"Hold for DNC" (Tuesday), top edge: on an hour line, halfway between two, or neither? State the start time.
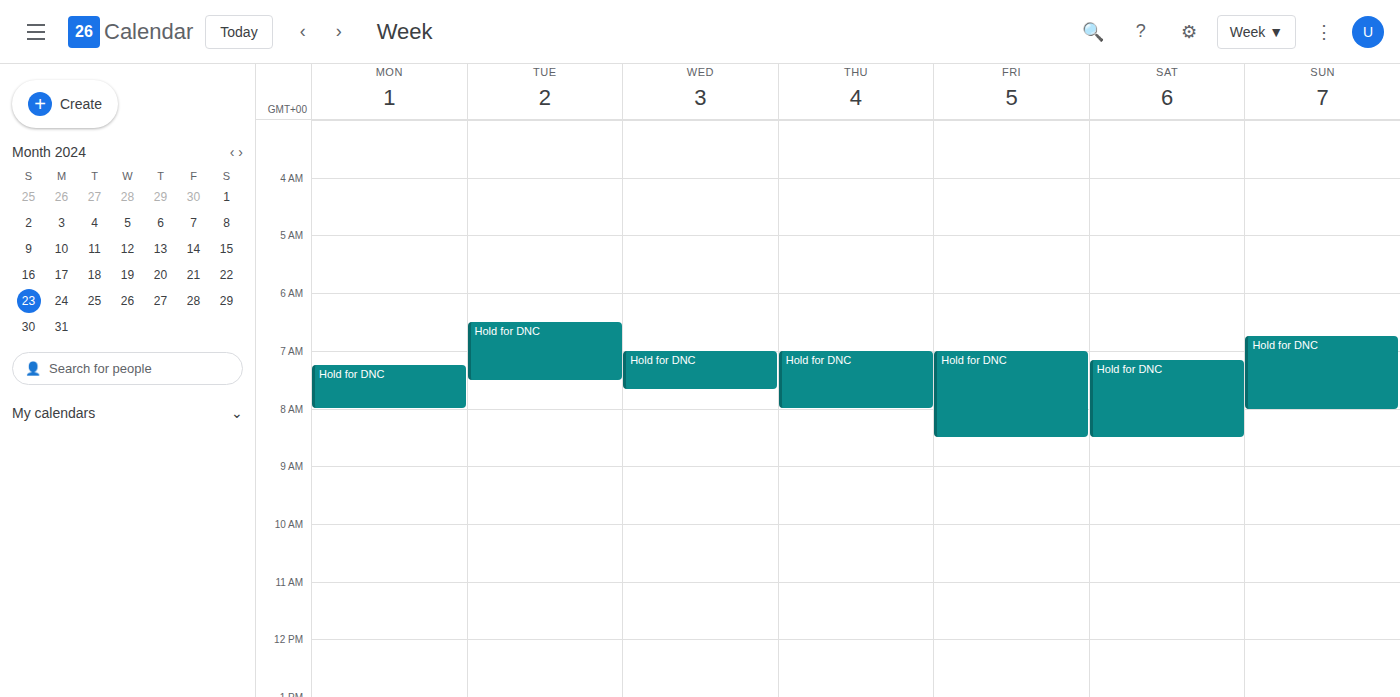
6:30 AM -- halfway between the 6 AM and 7 AM lines.